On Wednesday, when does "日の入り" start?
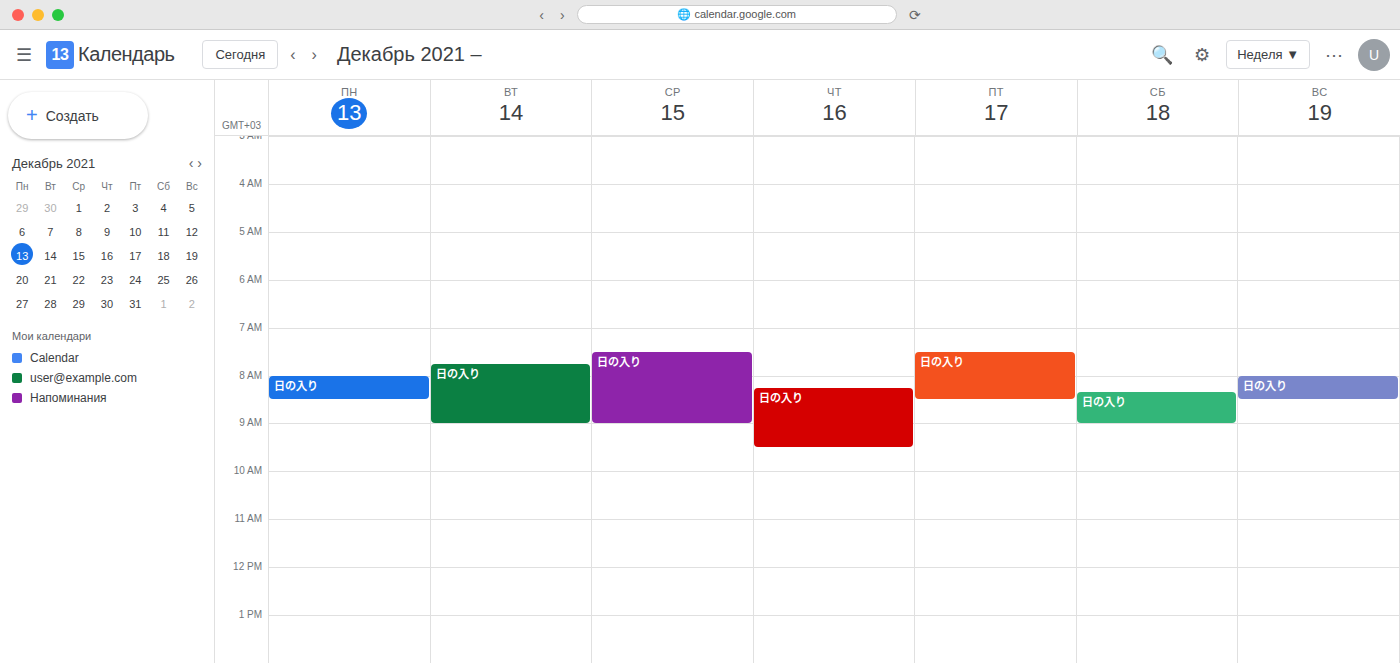
7:30 AM